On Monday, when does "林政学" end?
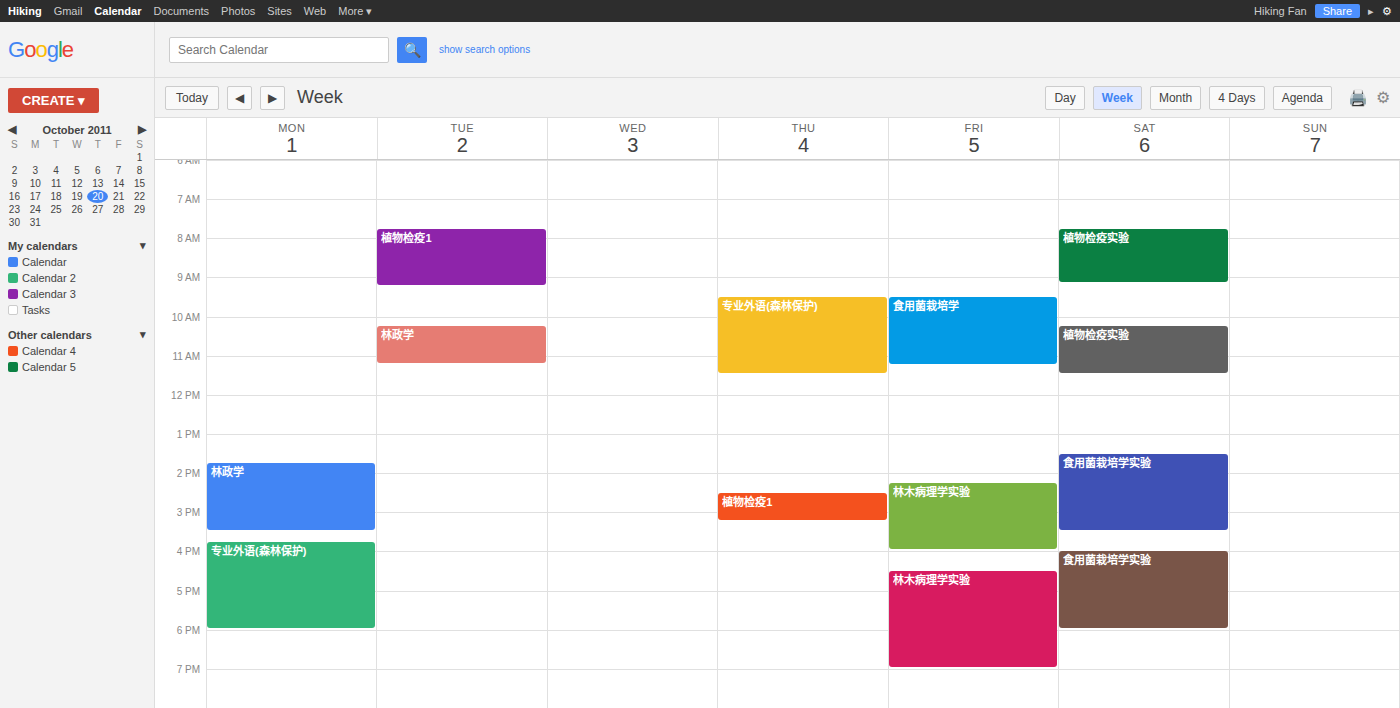
3:30 PM